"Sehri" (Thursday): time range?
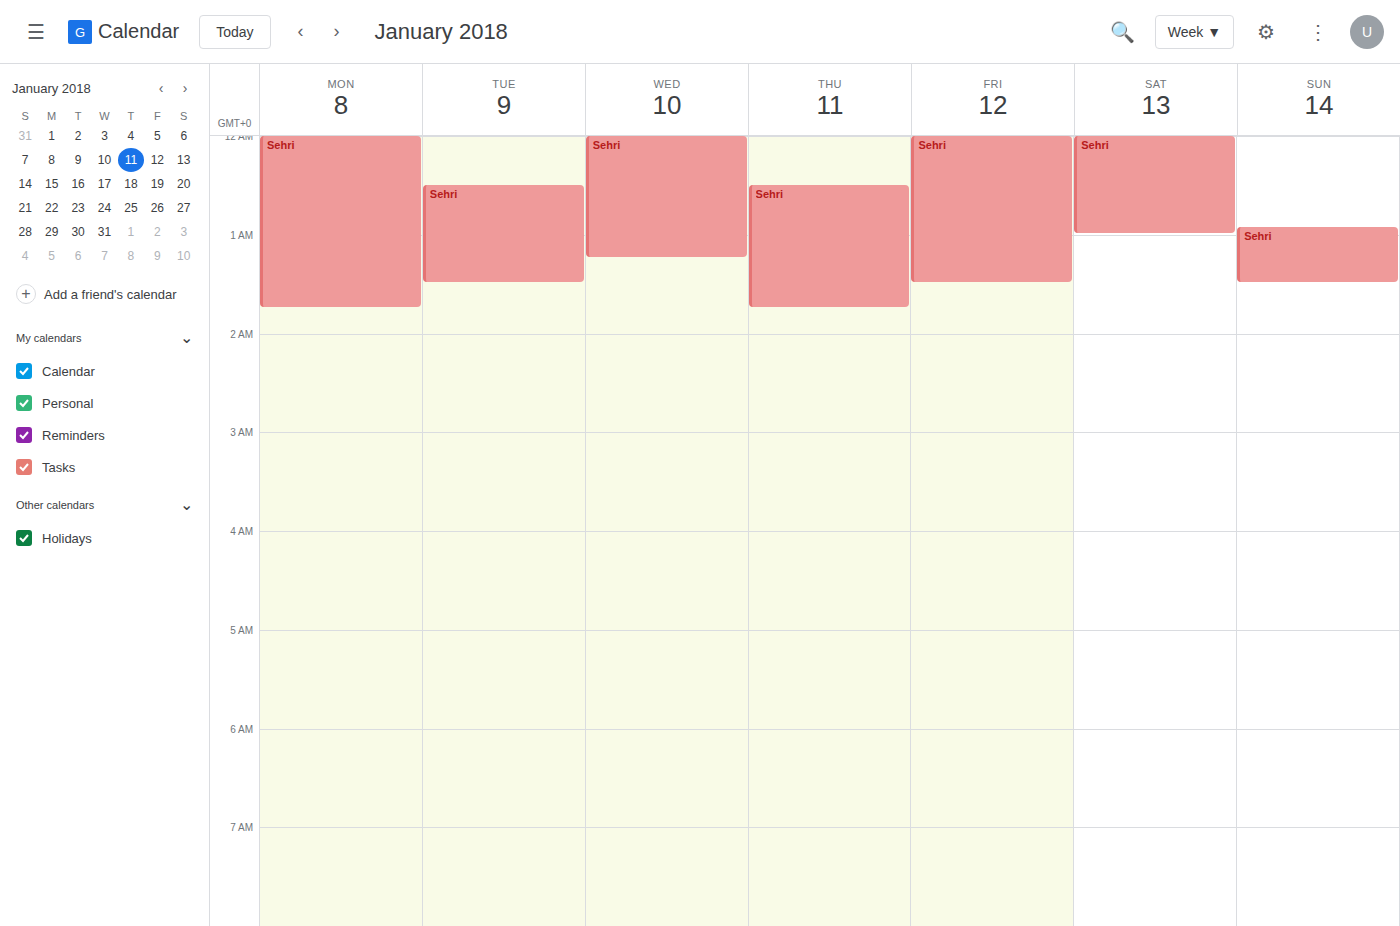
12:30 AM to 1:45 AM